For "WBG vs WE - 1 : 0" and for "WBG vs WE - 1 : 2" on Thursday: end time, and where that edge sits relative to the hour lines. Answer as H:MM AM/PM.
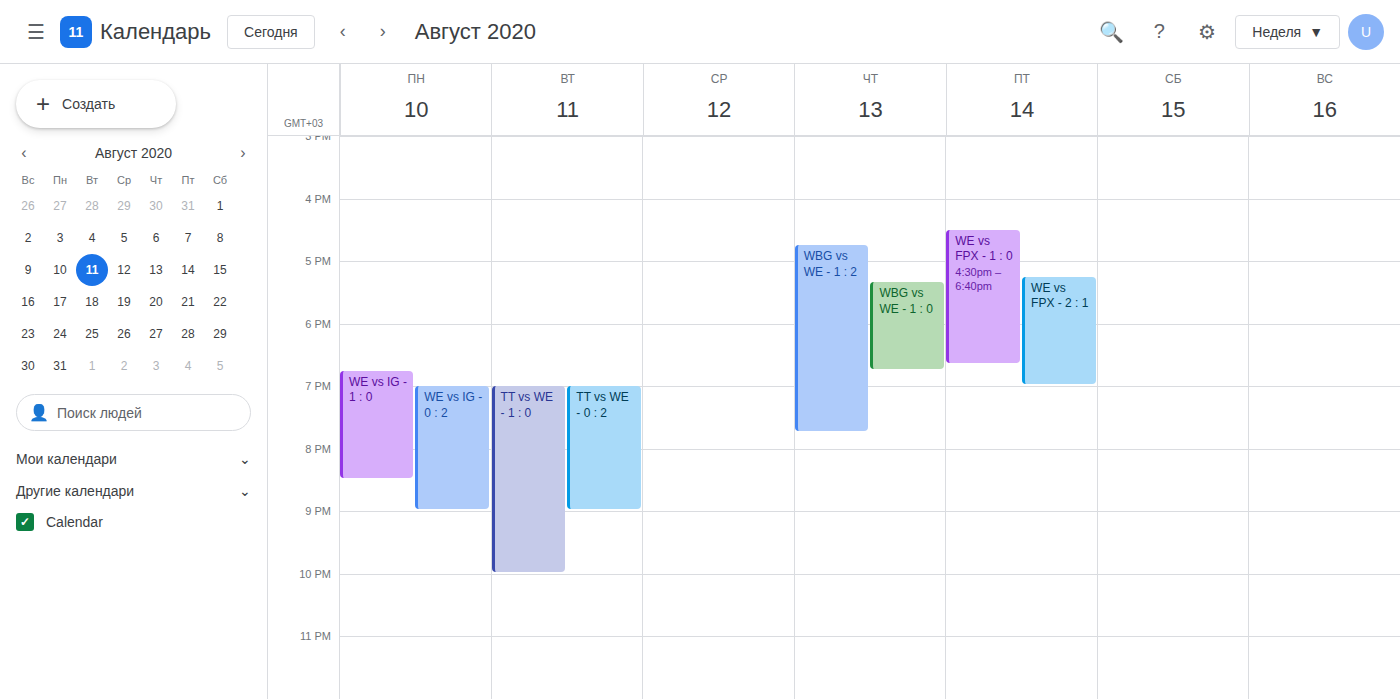
"WBG vs WE - 1 : 0": 6:45 PM, neither: three quarters of the way from the 6 PM line to the 7 PM line. "WBG vs WE - 1 : 2": 7:45 PM, neither: three quarters of the way from the 7 PM line to the 8 PM line.